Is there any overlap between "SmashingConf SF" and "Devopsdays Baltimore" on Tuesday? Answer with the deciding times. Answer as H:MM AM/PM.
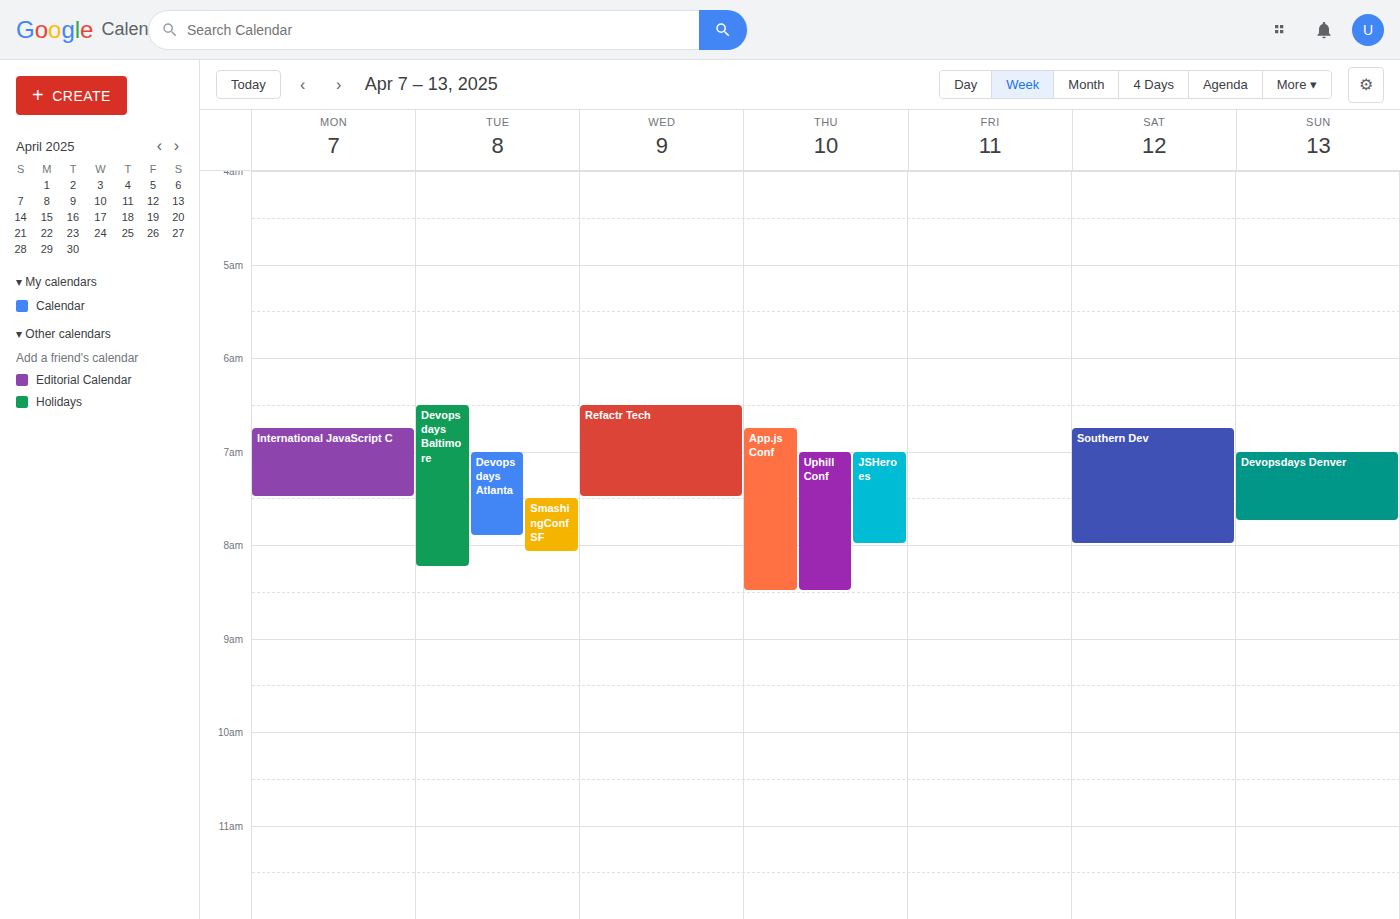
"SmashingConf SF" runs 7:30 AM to 8:05 AM, inside "Devopsdays Baltimore" -- they overlap.